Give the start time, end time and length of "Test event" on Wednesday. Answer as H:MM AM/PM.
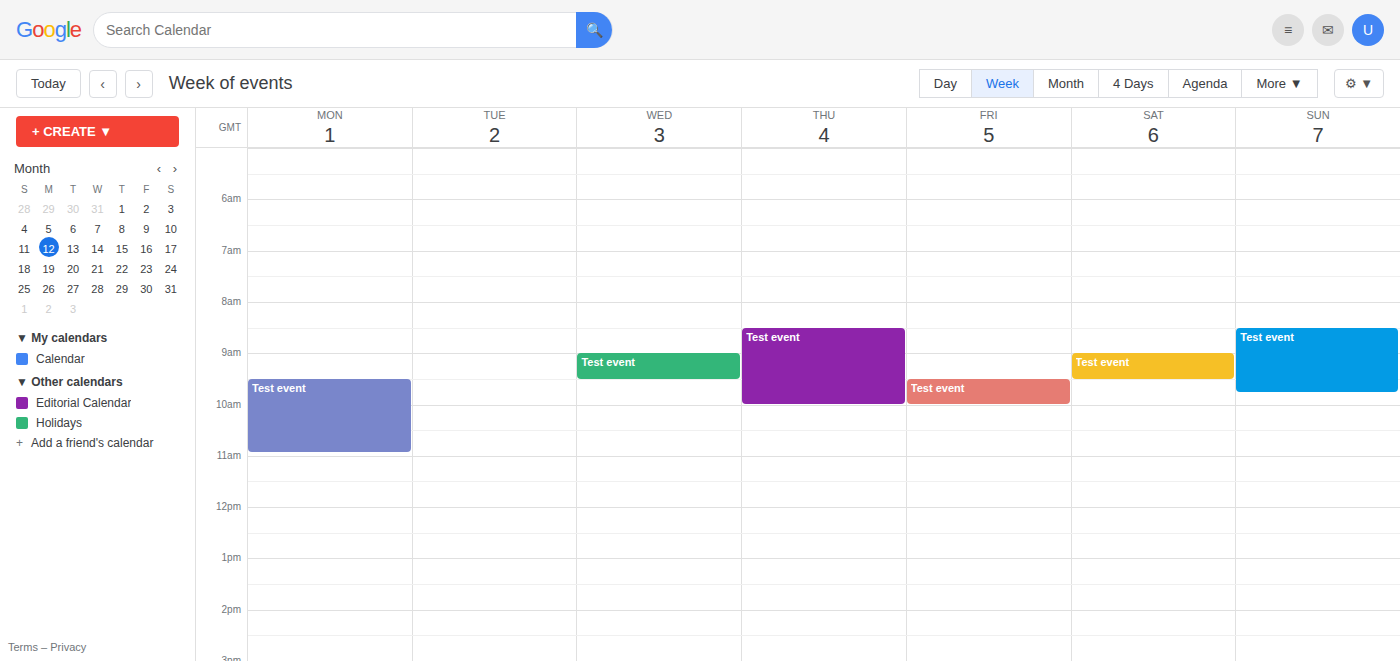
9:00 AM to 9:30 AM, 30 minutes